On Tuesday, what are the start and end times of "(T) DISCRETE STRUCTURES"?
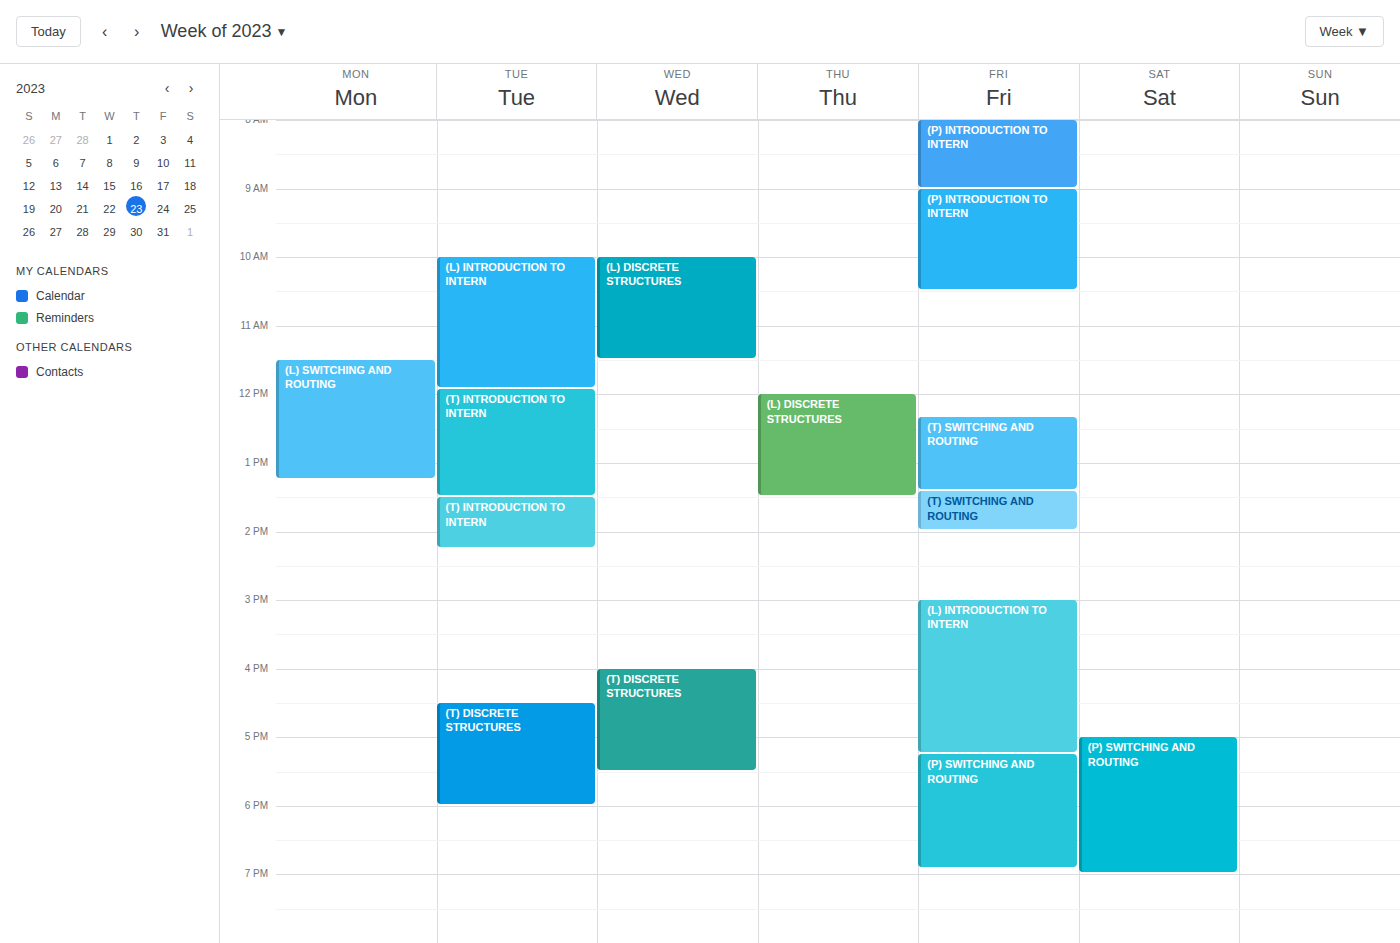
4:30 PM to 6:00 PM